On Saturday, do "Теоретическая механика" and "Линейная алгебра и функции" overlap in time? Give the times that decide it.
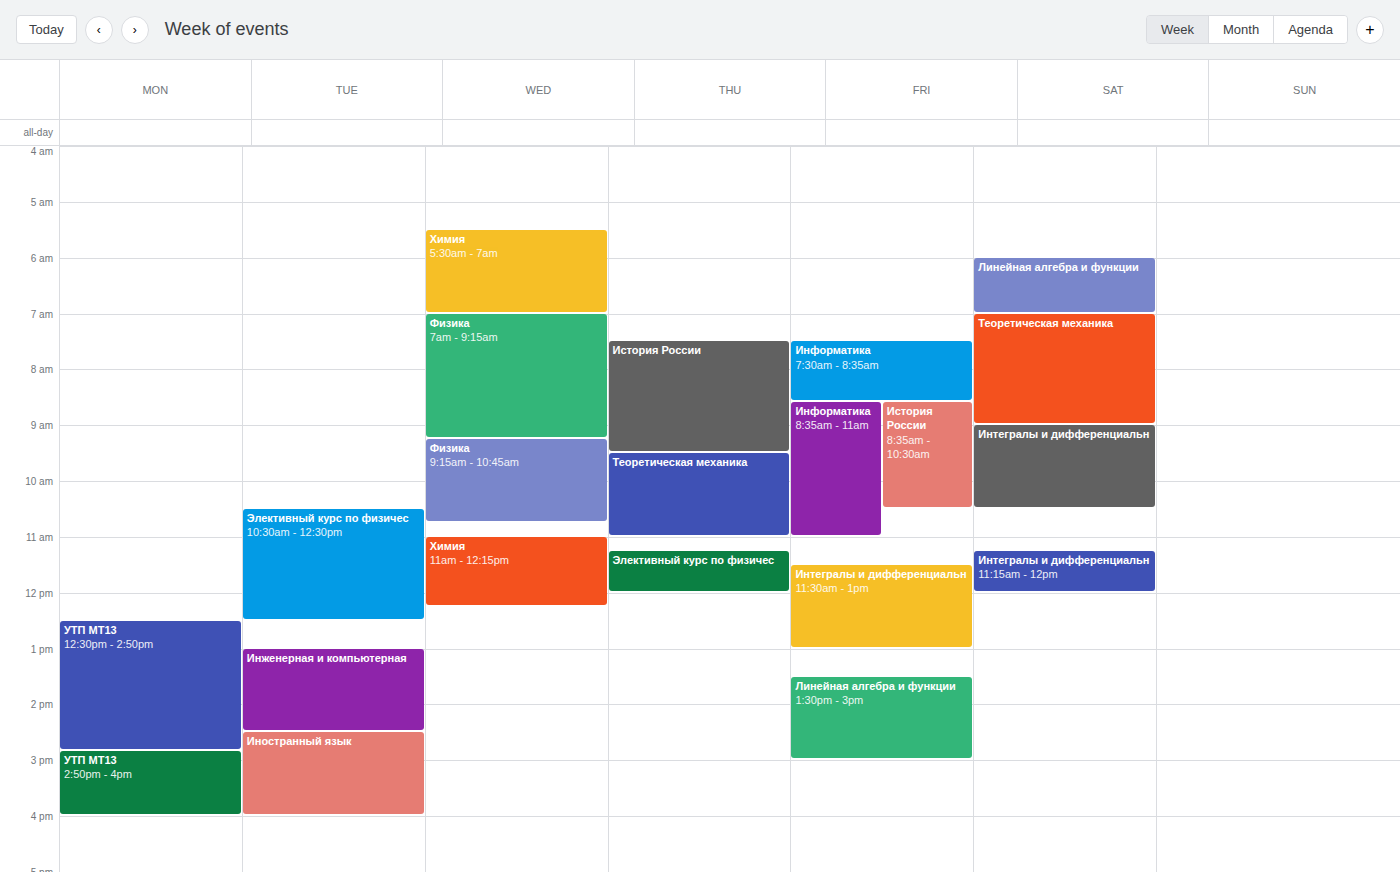
"Линейная алгебра и функции" ends at 7:00 AM, exactly when "Теоретическая механика" starts -- they touch but do not overlap.